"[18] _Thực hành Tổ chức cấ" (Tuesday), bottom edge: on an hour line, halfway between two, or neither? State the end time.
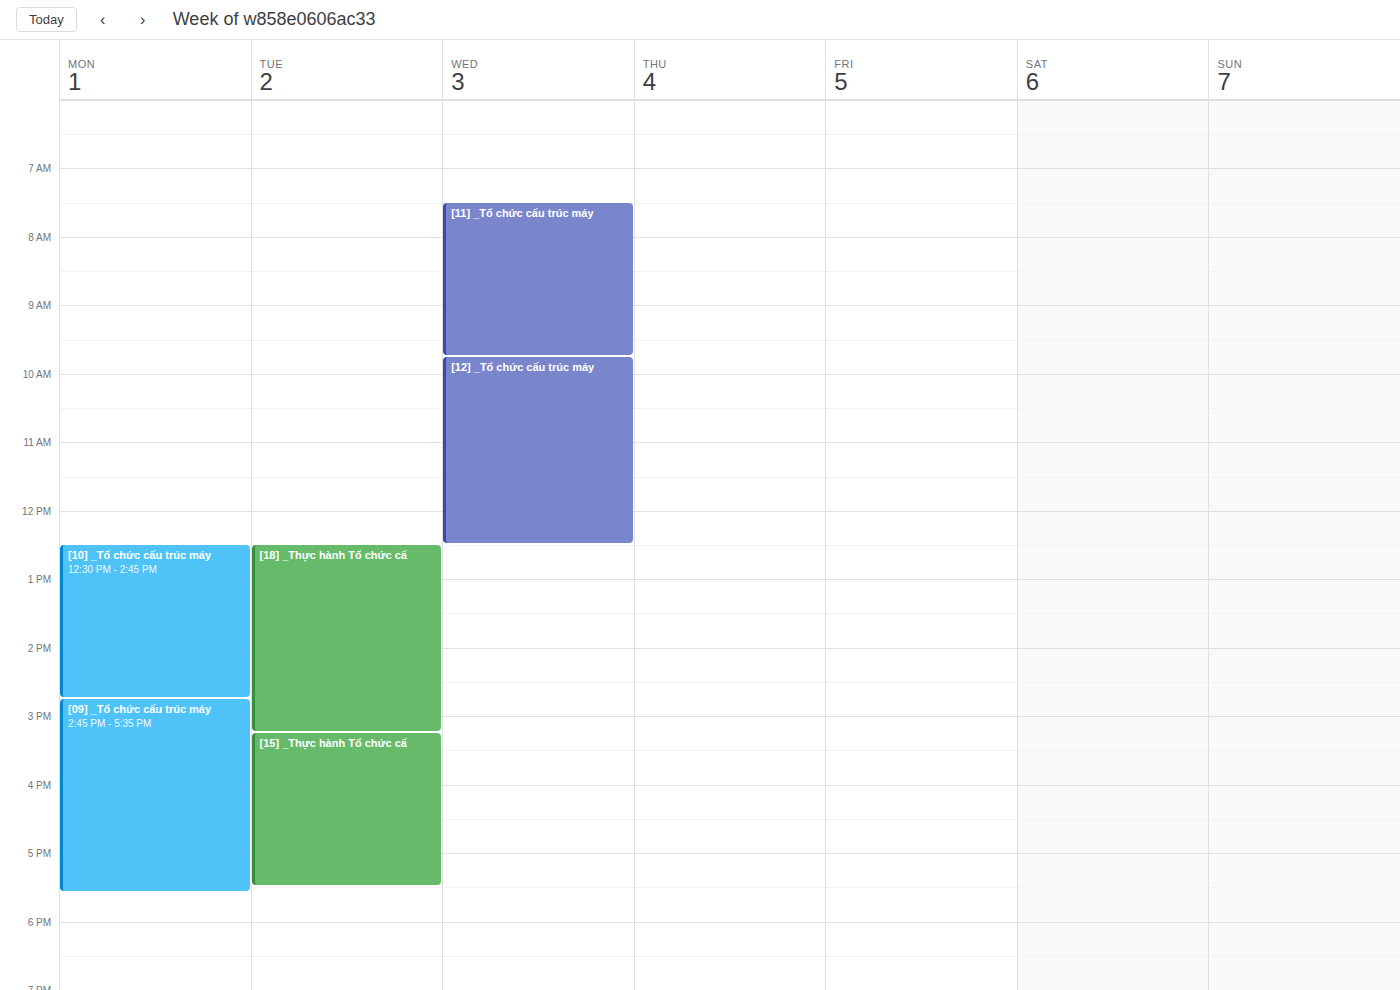
3:15 PM -- neither: a quarter of the way from the 3 PM line to the 4 PM line.